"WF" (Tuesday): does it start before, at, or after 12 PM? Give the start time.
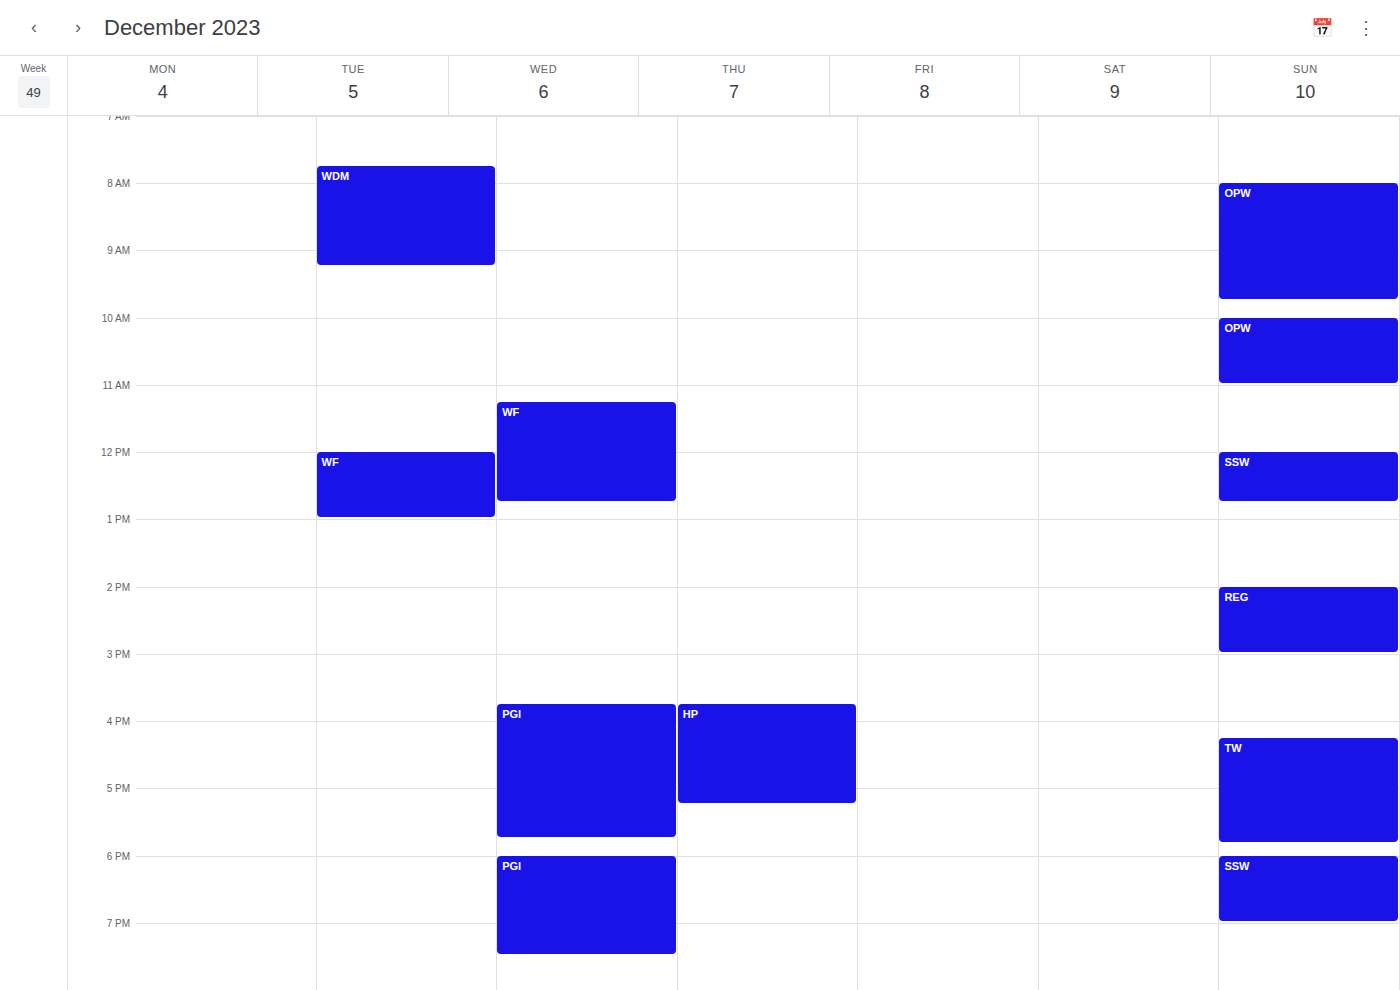
12:00 PM -- exactly at 12 PM, on the 12 PM line.